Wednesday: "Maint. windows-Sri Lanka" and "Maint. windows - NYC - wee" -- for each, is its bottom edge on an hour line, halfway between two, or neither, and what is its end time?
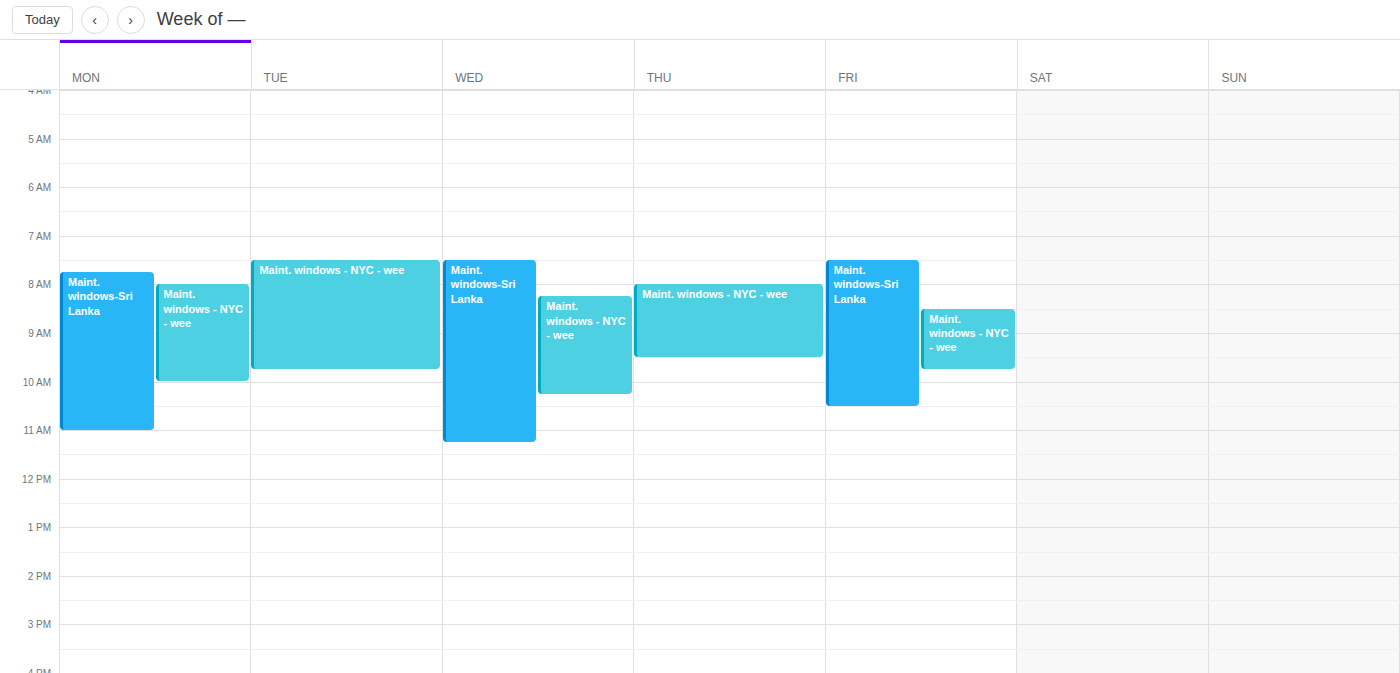
"Maint. windows-Sri Lanka": 11:15, neither: a quarter of the way from the 11:00 line to the 12:00 line. "Maint. windows - NYC - wee": 10:15, neither: a quarter of the way from the 10:00 line to the 11:00 line.